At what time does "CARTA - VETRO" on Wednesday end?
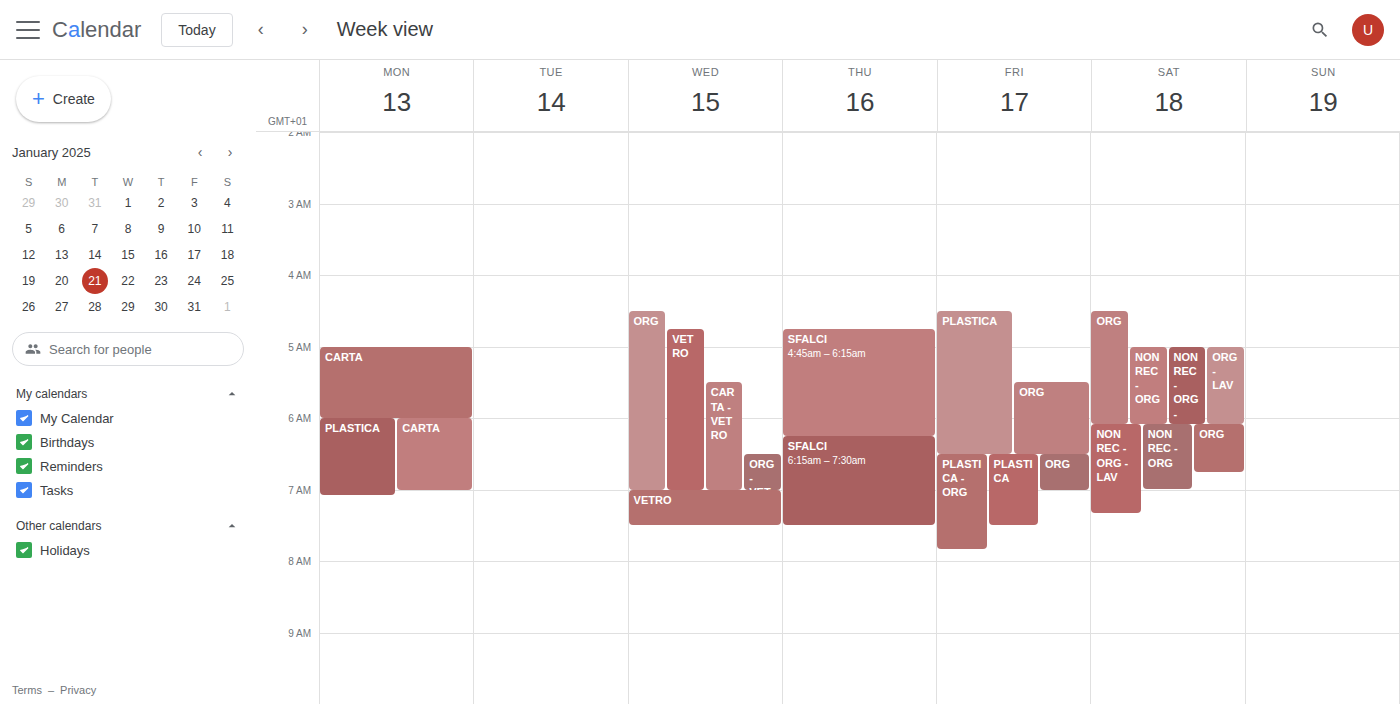
7:00 AM